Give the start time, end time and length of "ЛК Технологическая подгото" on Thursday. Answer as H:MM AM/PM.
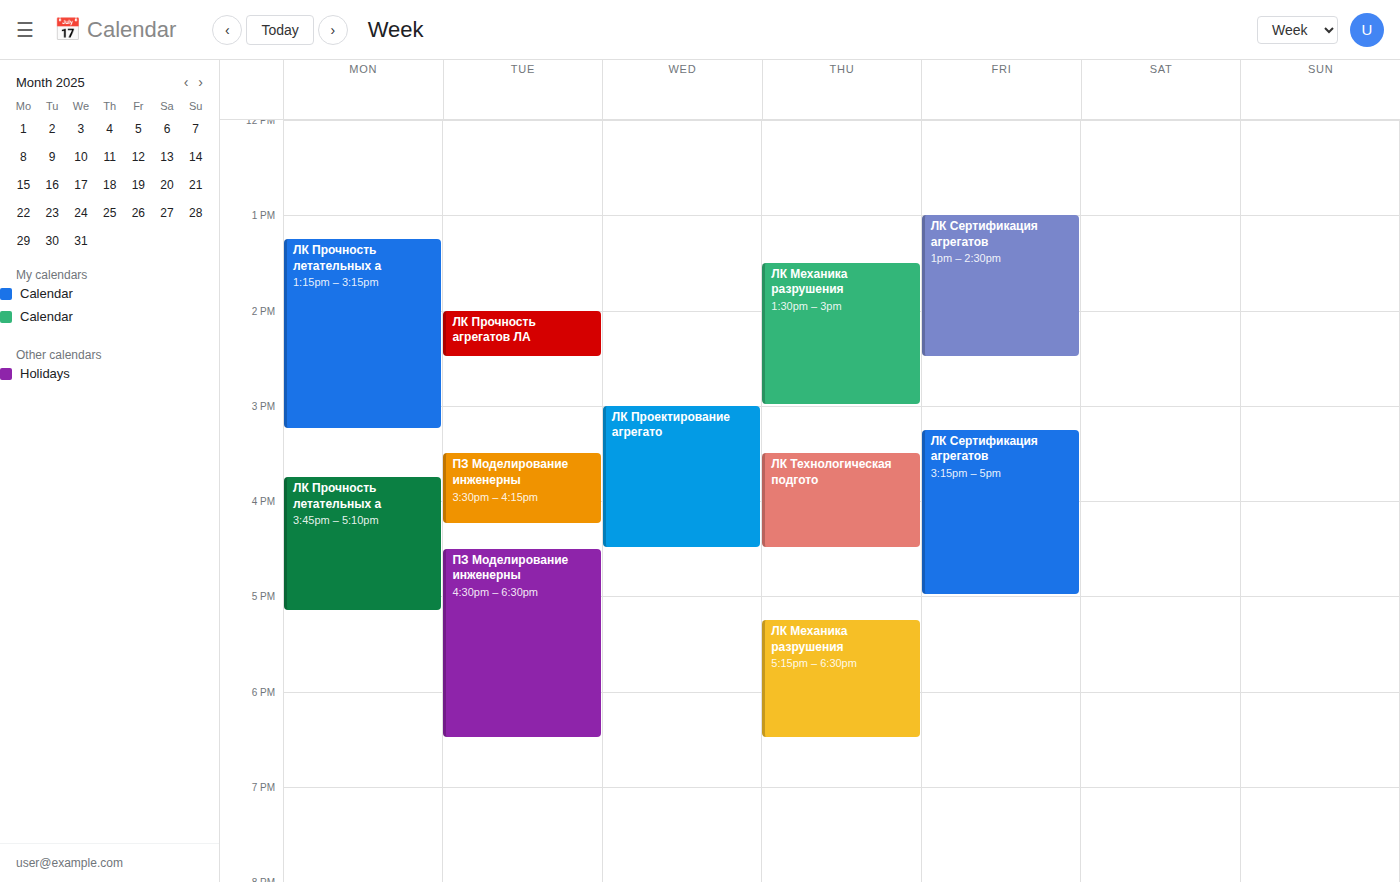
3:30 PM to 4:30 PM, 1 hour